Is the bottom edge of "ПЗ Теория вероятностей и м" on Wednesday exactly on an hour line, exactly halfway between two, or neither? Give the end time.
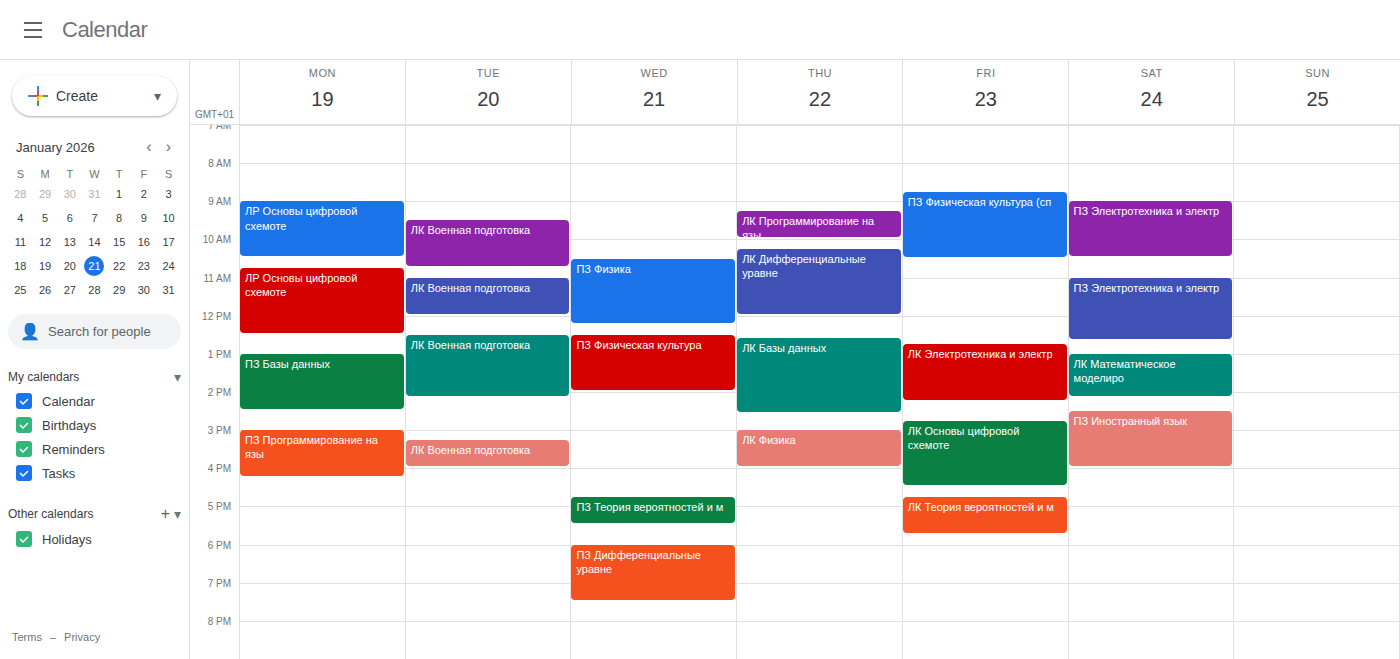
5:30 PM -- halfway between the 5 PM and 6 PM lines.